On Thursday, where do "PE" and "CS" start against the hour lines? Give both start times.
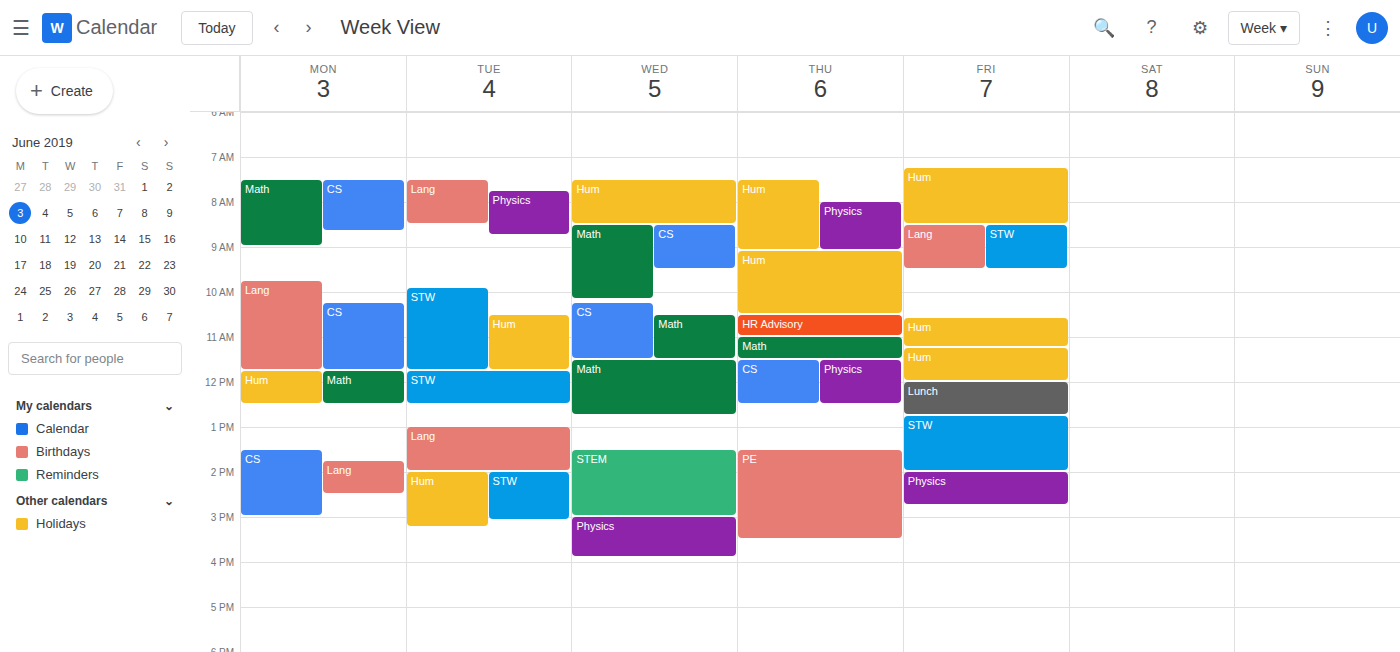
"PE": 13:30, halfway between the 13:00 and 14:00 lines. "CS": 11:30, halfway between the 11:00 and 12:00 lines.